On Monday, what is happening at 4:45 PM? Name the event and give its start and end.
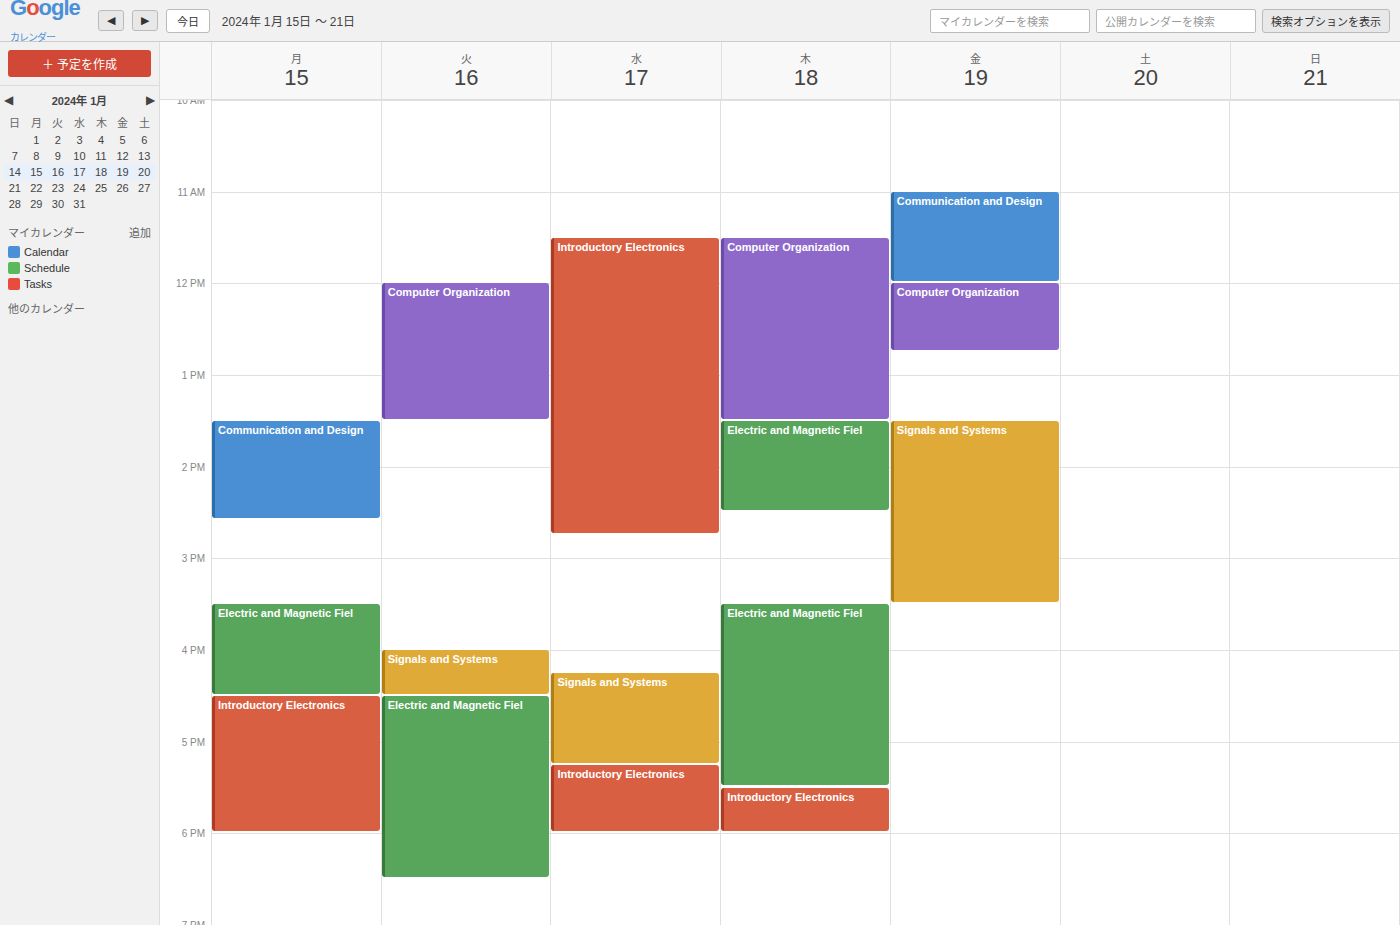
"Introductory Electronics", 4:30 PM to 6:00 PM